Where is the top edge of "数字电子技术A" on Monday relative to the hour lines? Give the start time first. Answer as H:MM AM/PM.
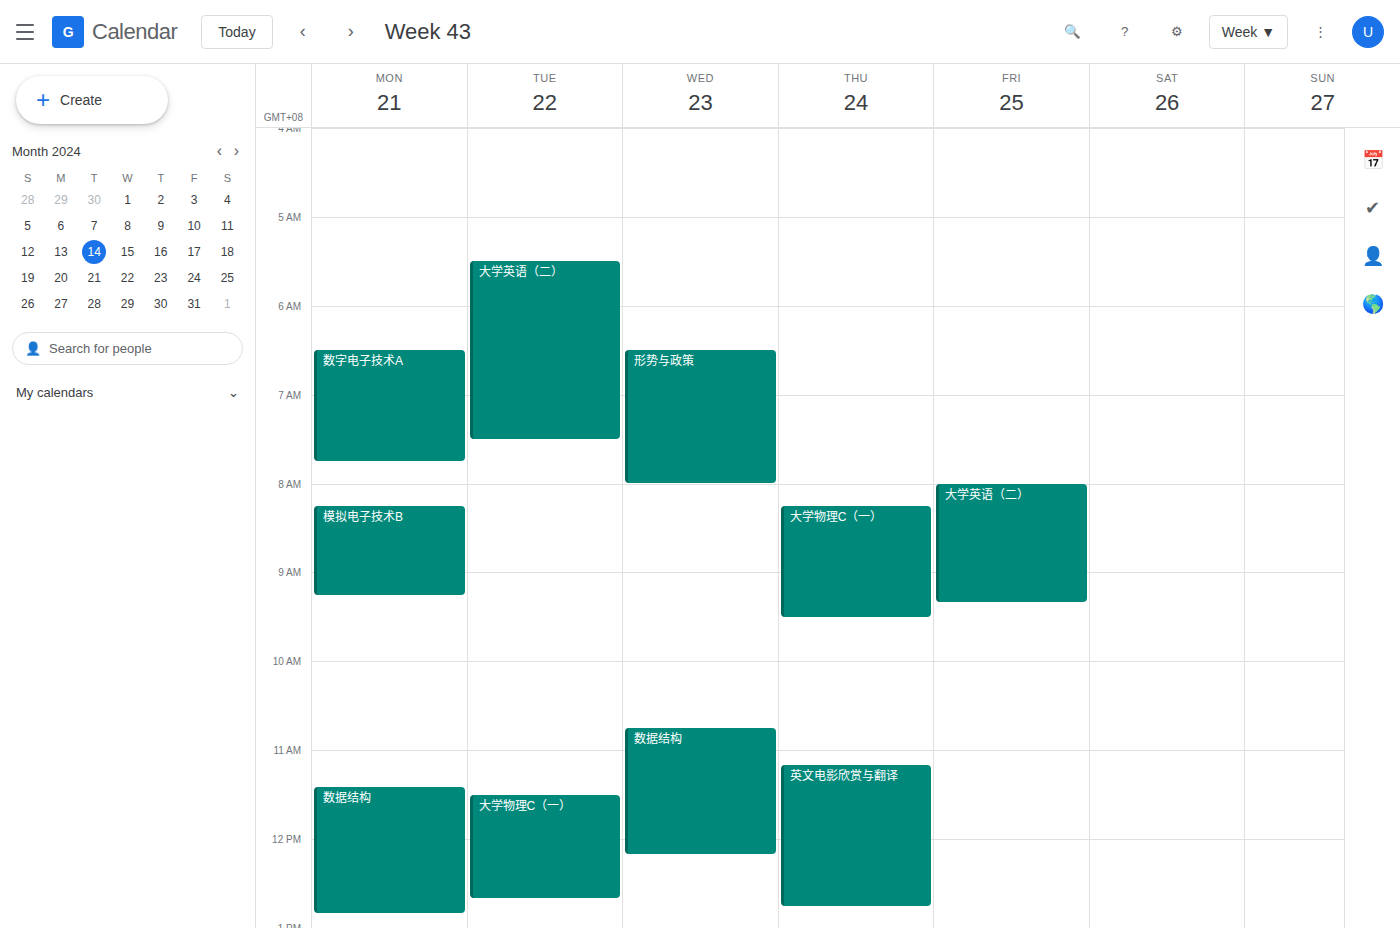
6:30 AM -- halfway between the 6 AM and 7 AM lines.